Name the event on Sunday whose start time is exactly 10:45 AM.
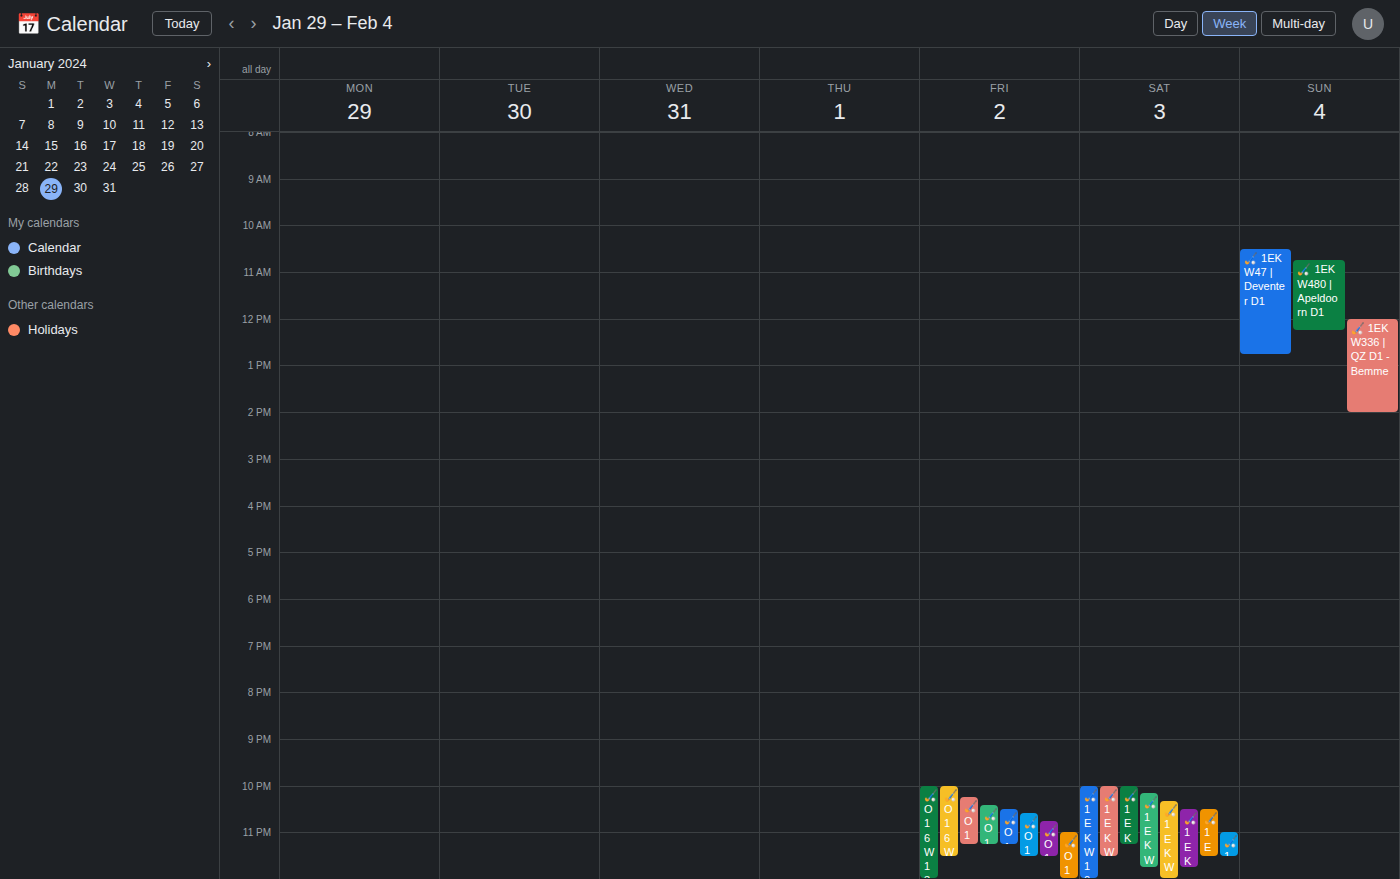
"🏑 1EK W480 | Apeldoorn D1"